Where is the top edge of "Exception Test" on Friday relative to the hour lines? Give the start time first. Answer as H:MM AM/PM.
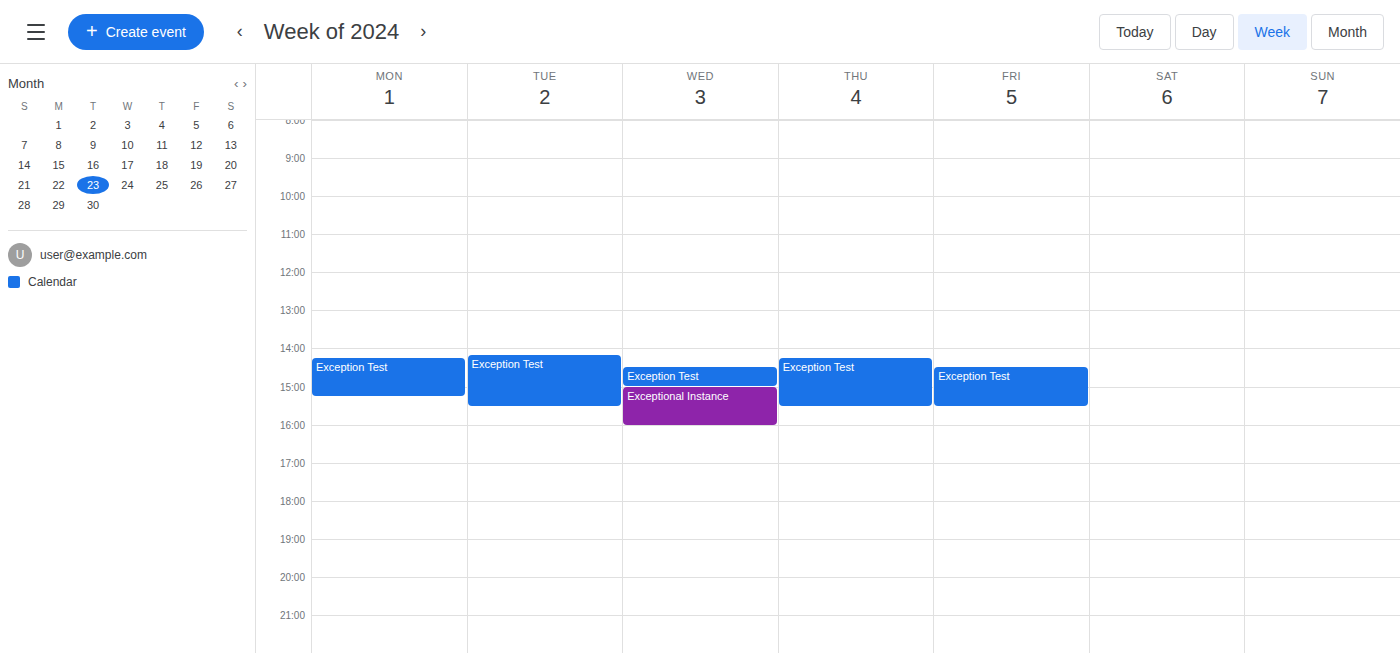
2:30 PM -- halfway between the 2 PM and 3 PM lines.